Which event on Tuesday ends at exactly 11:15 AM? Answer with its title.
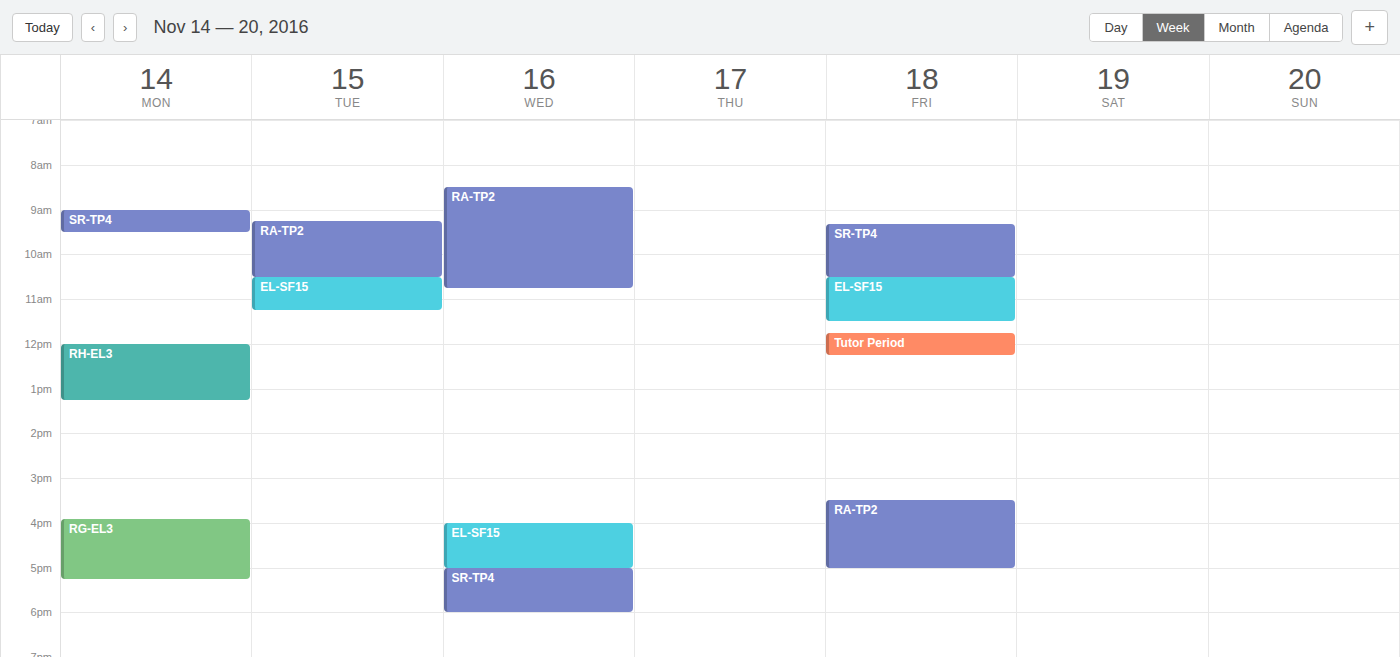
"EL-SF15"